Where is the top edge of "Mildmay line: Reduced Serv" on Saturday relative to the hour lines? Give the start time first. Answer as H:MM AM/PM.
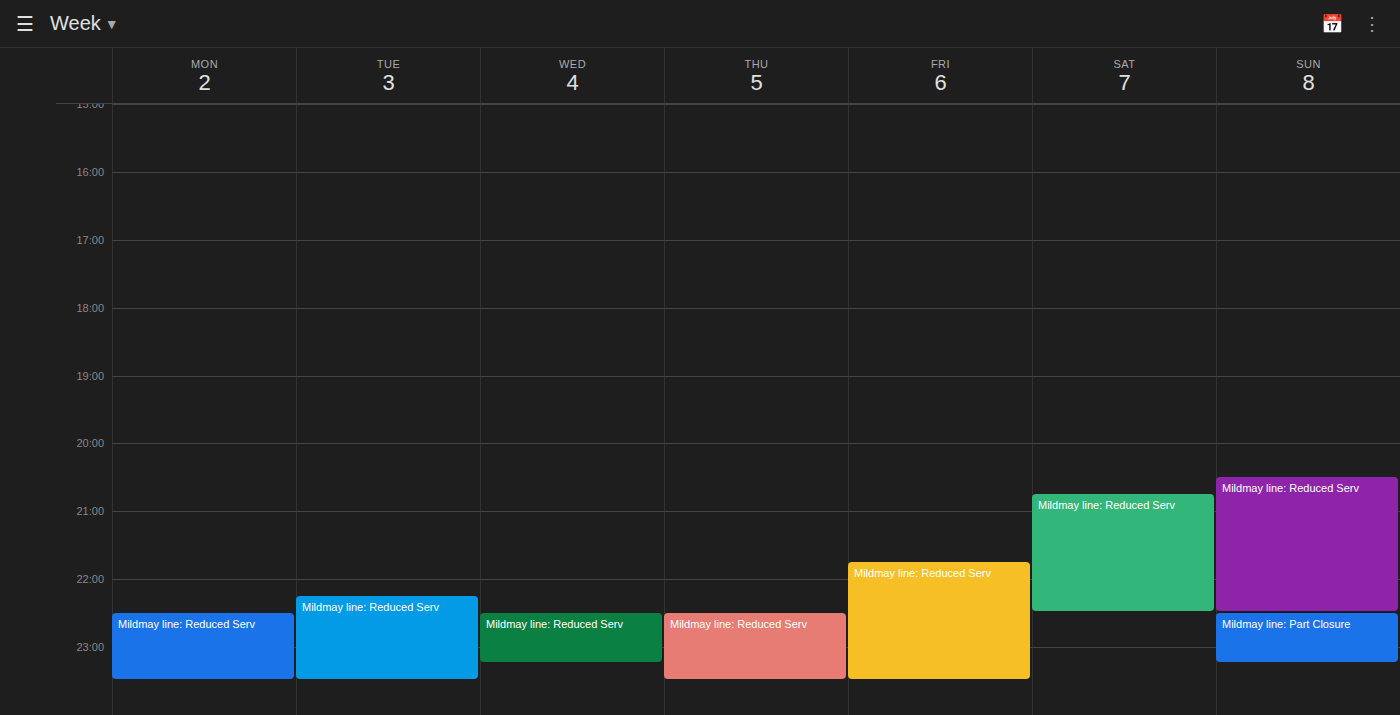
8:45 PM -- neither: three quarters of the way from the 8 PM line to the 9 PM line.